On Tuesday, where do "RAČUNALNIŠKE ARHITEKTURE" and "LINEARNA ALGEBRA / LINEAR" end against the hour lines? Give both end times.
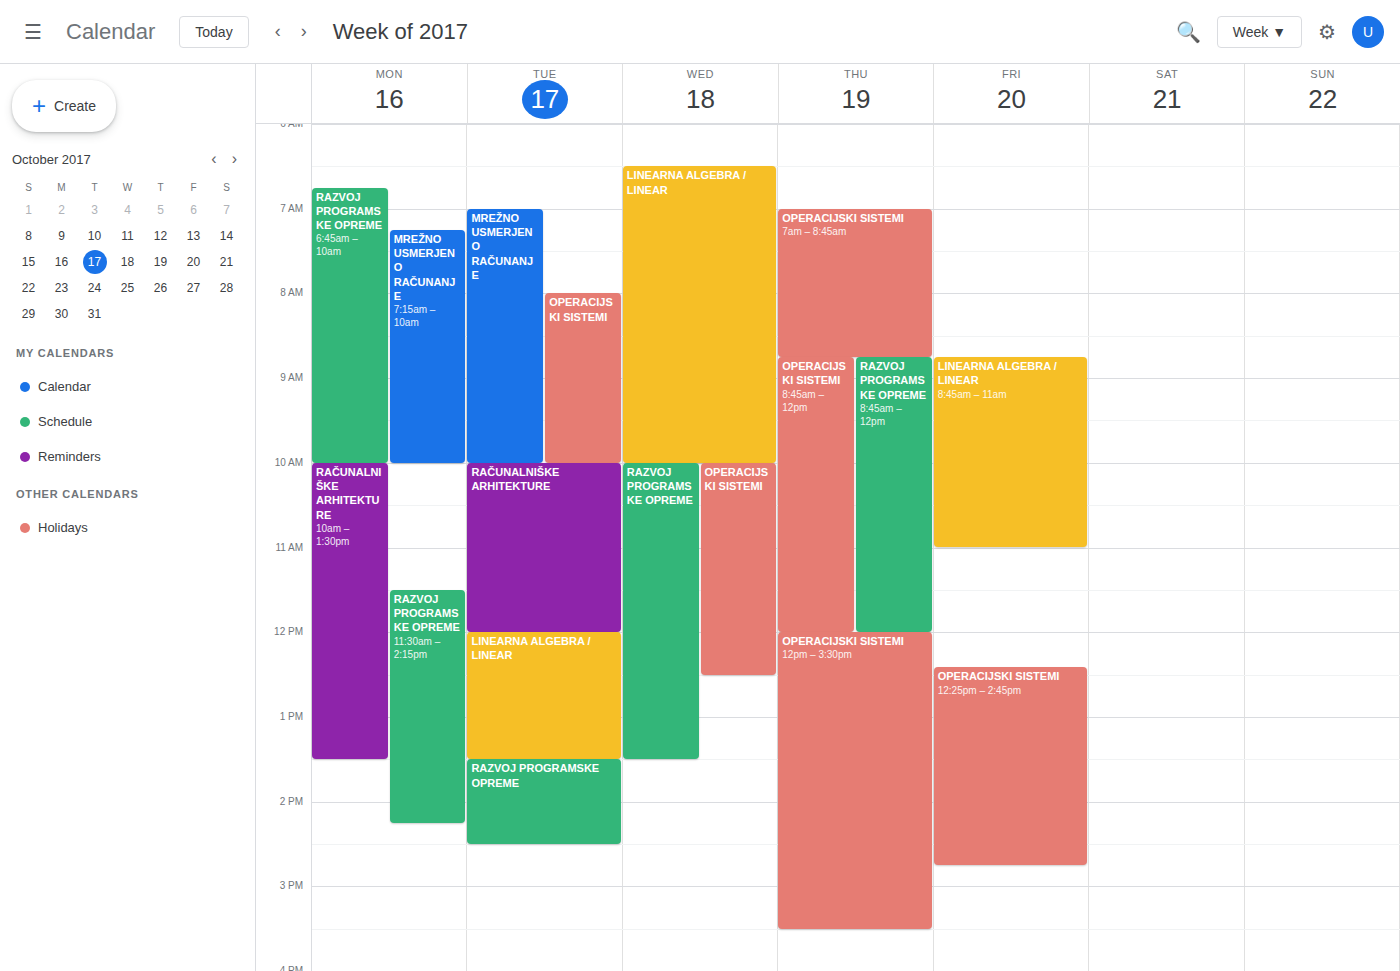
"RAČUNALNIŠKE ARHITEKTURE": 12:00 PM, exactly on the 12 PM line. "LINEARNA ALGEBRA / LINEAR": 1:30 PM, halfway between the 1 PM and 2 PM lines.